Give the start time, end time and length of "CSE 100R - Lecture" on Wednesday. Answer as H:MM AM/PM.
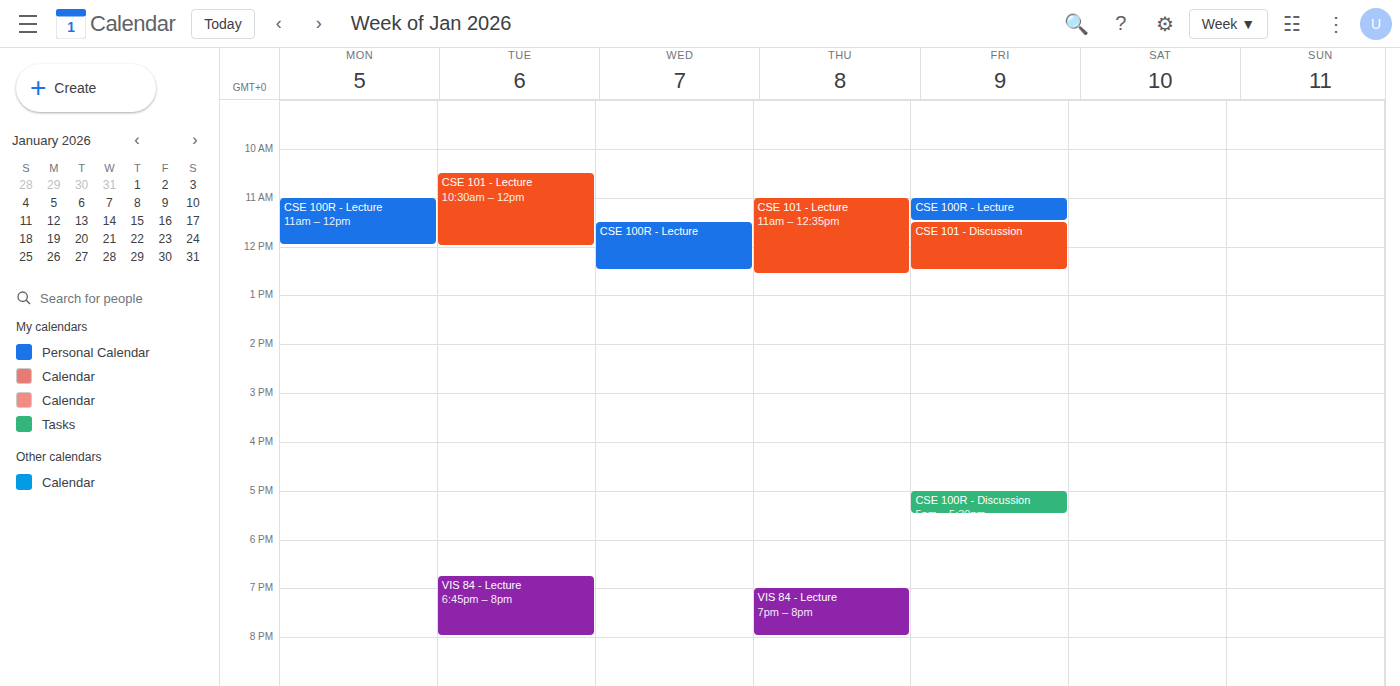
11:30 AM to 12:30 PM, 1 hour